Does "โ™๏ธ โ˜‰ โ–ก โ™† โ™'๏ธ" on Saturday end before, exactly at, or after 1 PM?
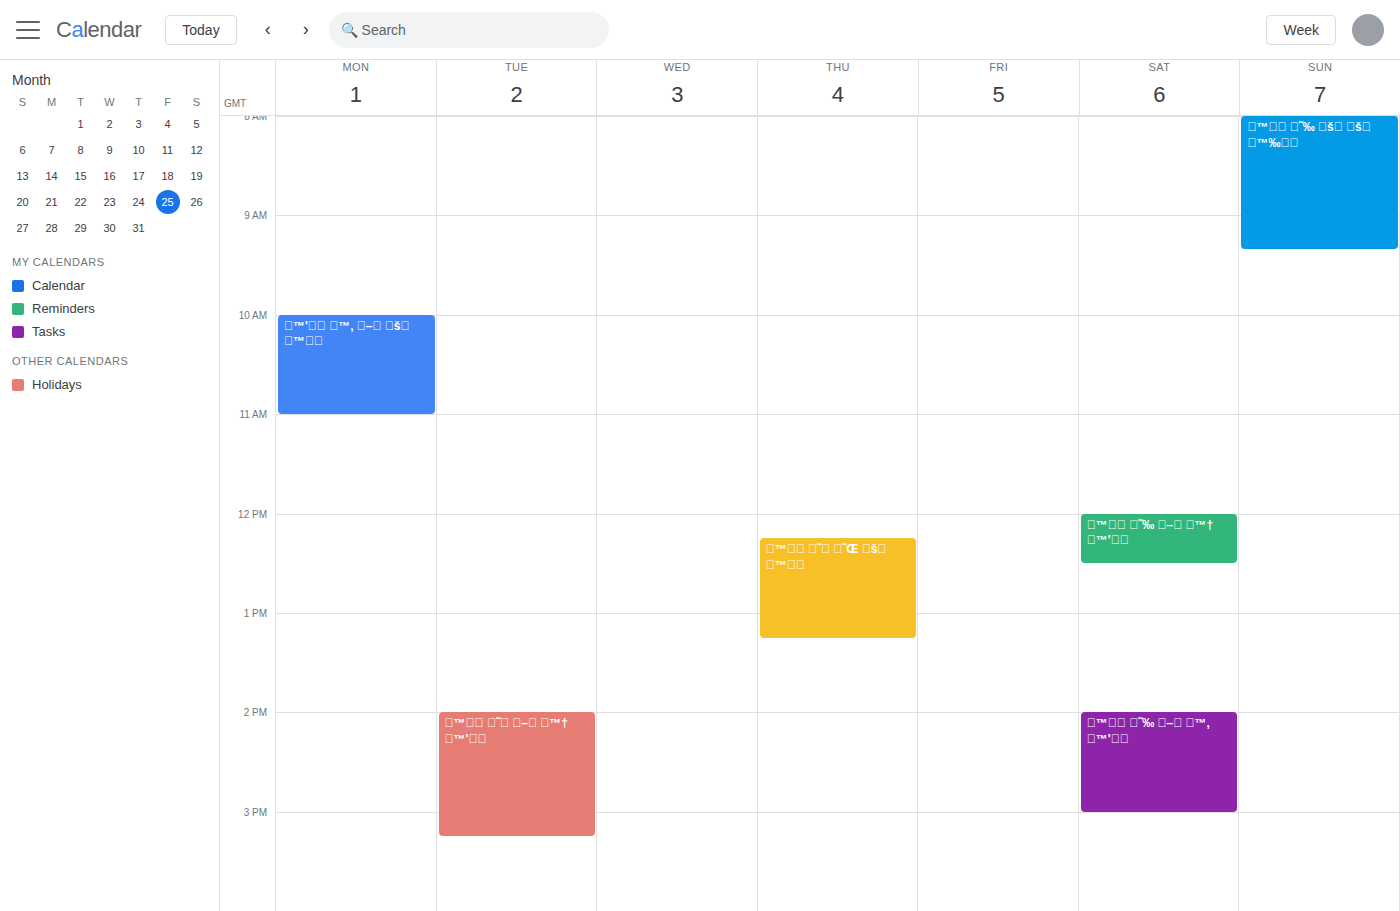
12:30 PM -- before 1 PM, 30 minutes above the 1 PM line.